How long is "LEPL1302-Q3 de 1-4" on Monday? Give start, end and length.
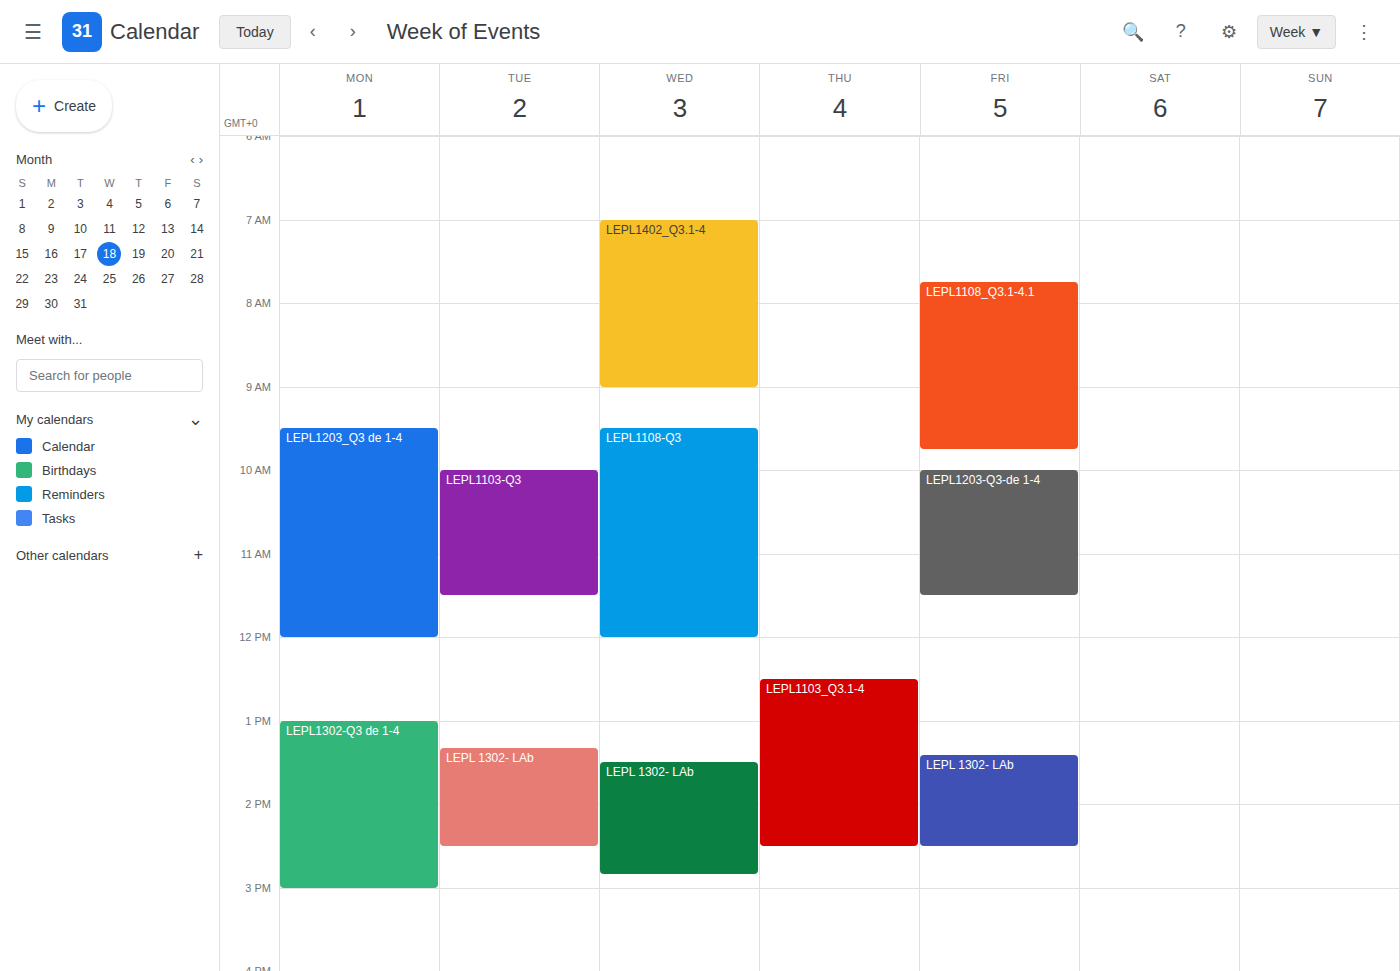
1:00 PM to 3:00 PM, 2 hours